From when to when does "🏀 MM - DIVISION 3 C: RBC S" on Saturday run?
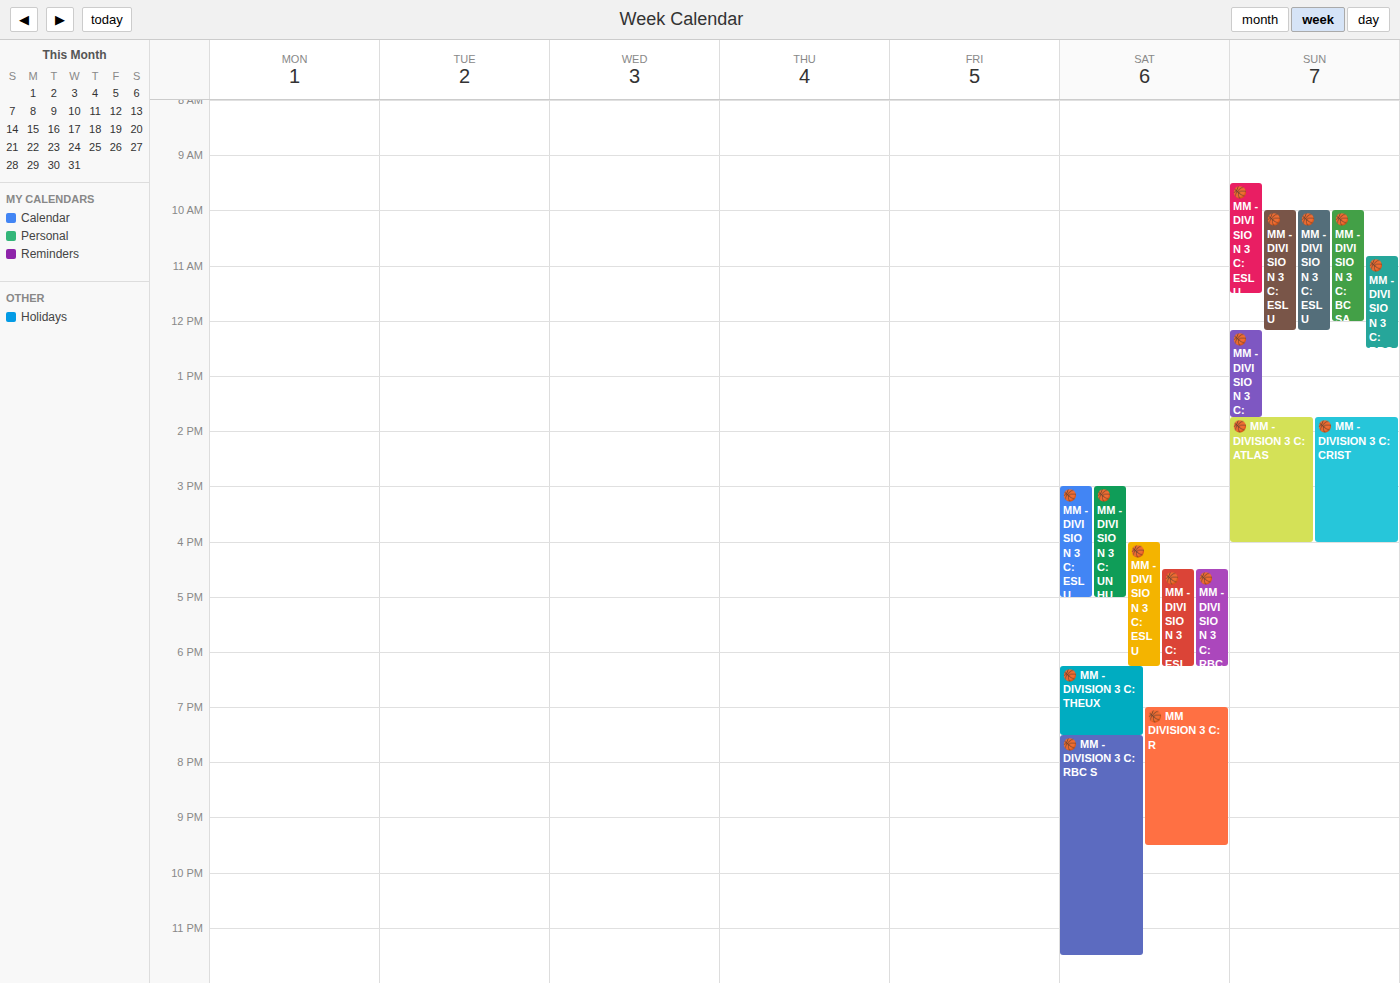
7:30 PM to 11:30 PM